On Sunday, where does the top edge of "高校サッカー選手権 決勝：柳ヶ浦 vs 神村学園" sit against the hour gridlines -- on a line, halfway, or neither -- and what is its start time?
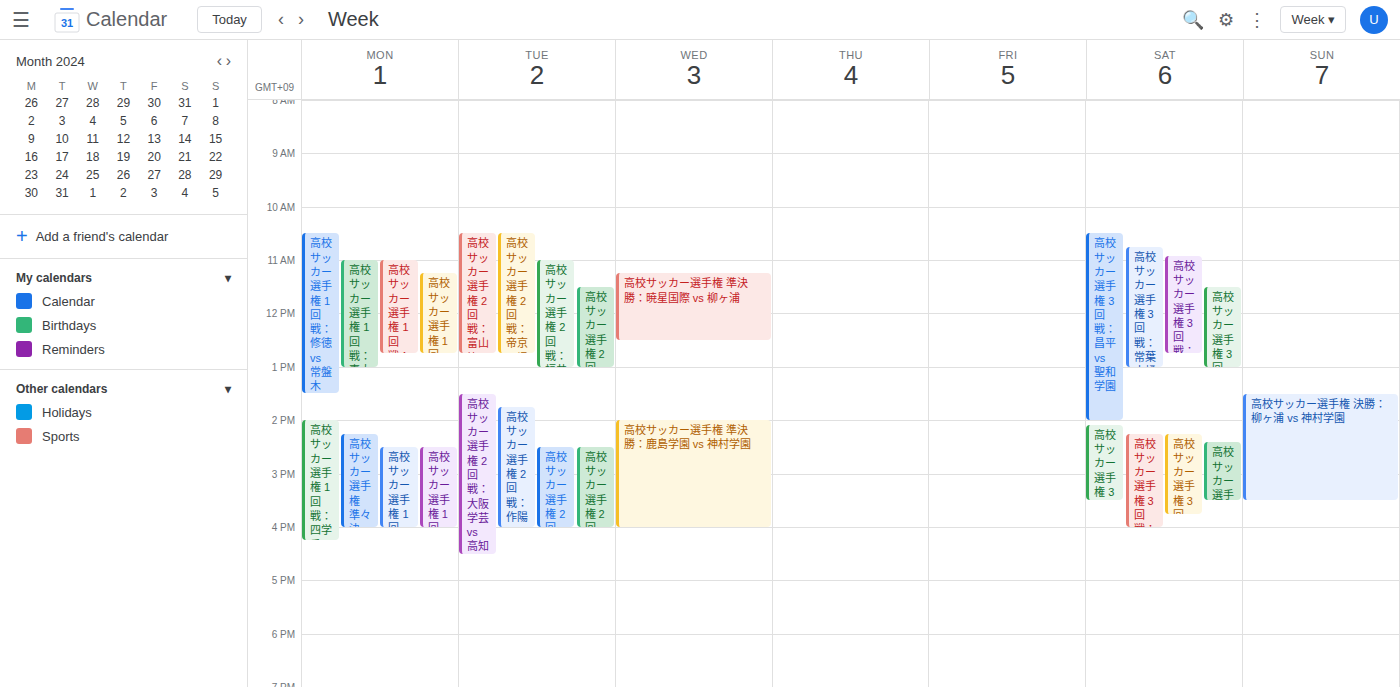
13:30 -- halfway between the 13:00 and 14:00 lines.